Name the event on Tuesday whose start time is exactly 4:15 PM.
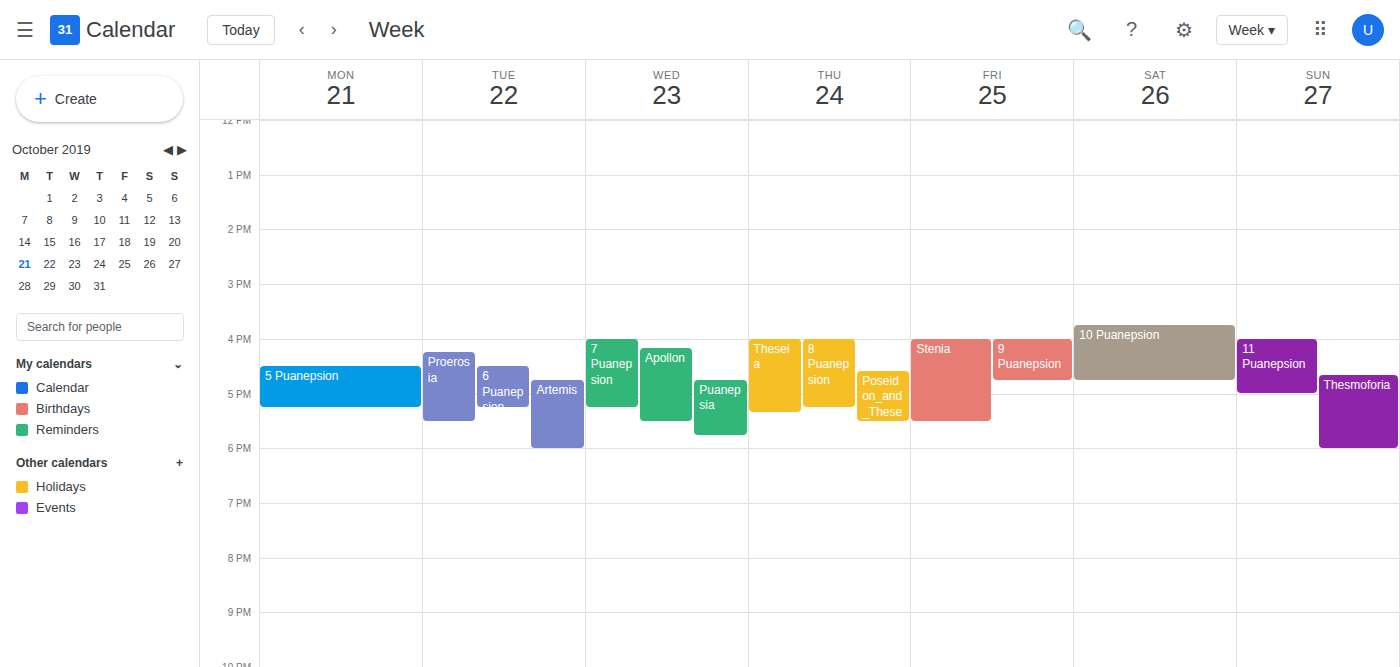
"Proerosia"